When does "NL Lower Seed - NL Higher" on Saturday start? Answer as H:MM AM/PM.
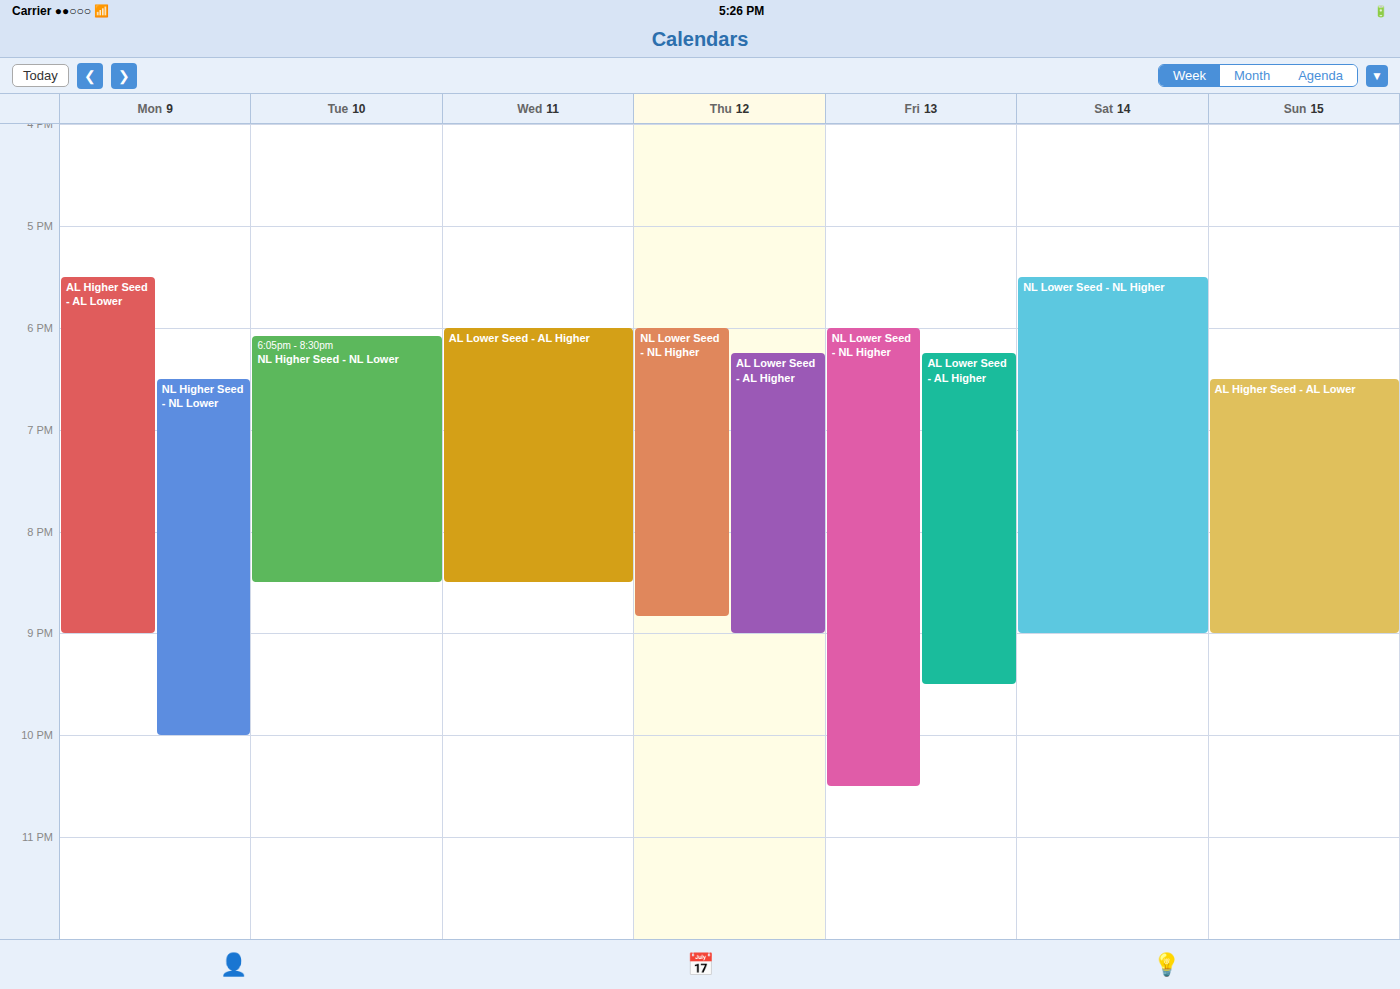
5:30 PM